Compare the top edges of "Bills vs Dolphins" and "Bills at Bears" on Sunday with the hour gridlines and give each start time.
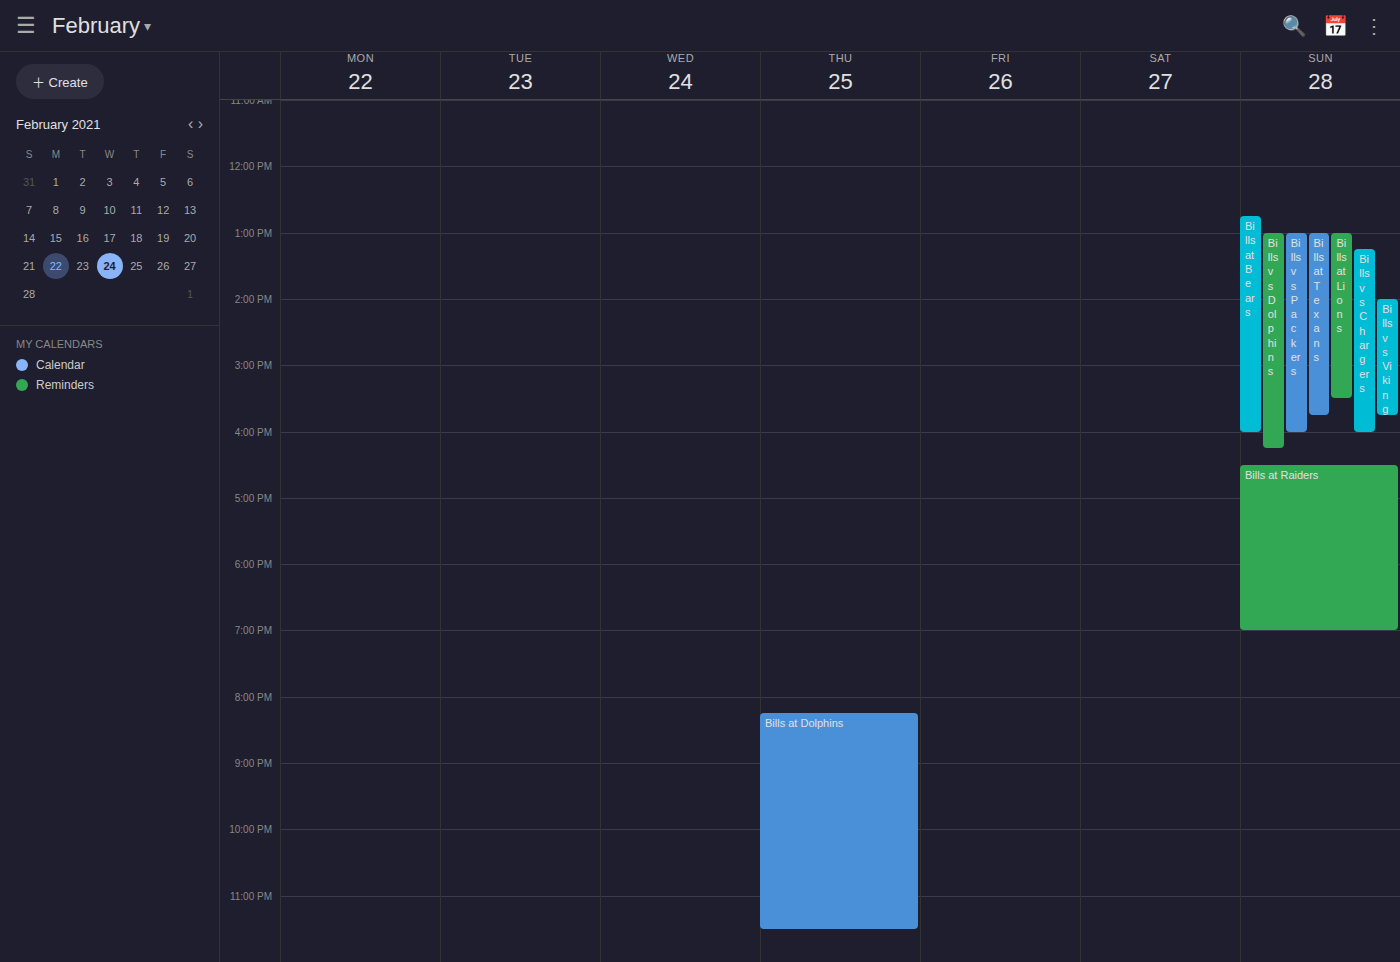
"Bills vs Dolphins": 1:00 PM, exactly on the 1 PM line. "Bills at Bears": 12:45 PM, neither: three quarters of the way from the 12 PM line to the 1 PM line.